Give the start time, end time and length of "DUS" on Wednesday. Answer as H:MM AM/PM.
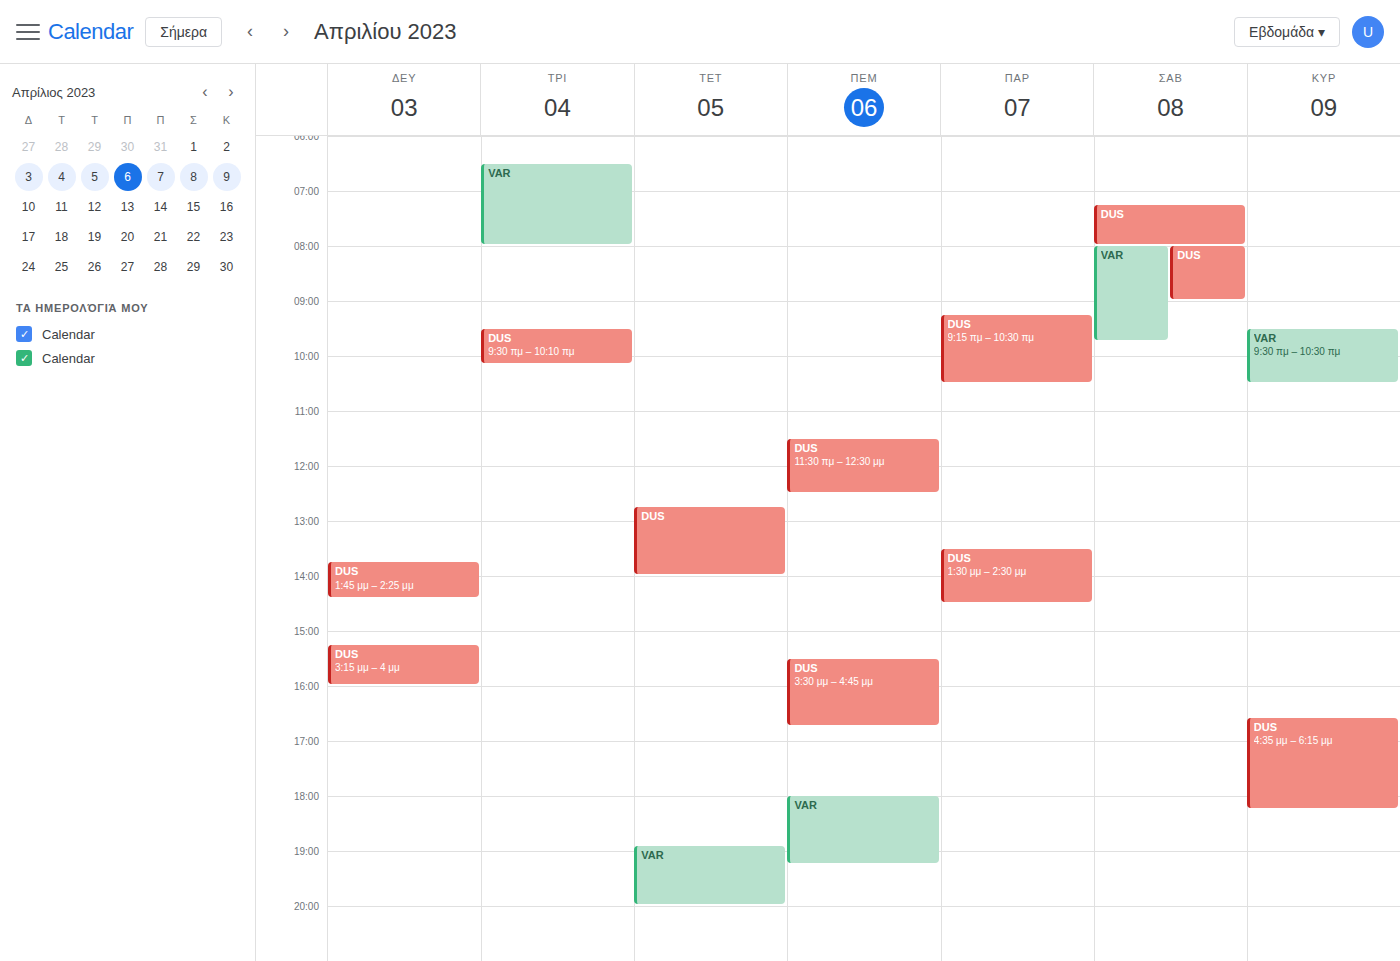
12:45 PM to 2:00 PM, 1 hour 15 minutes